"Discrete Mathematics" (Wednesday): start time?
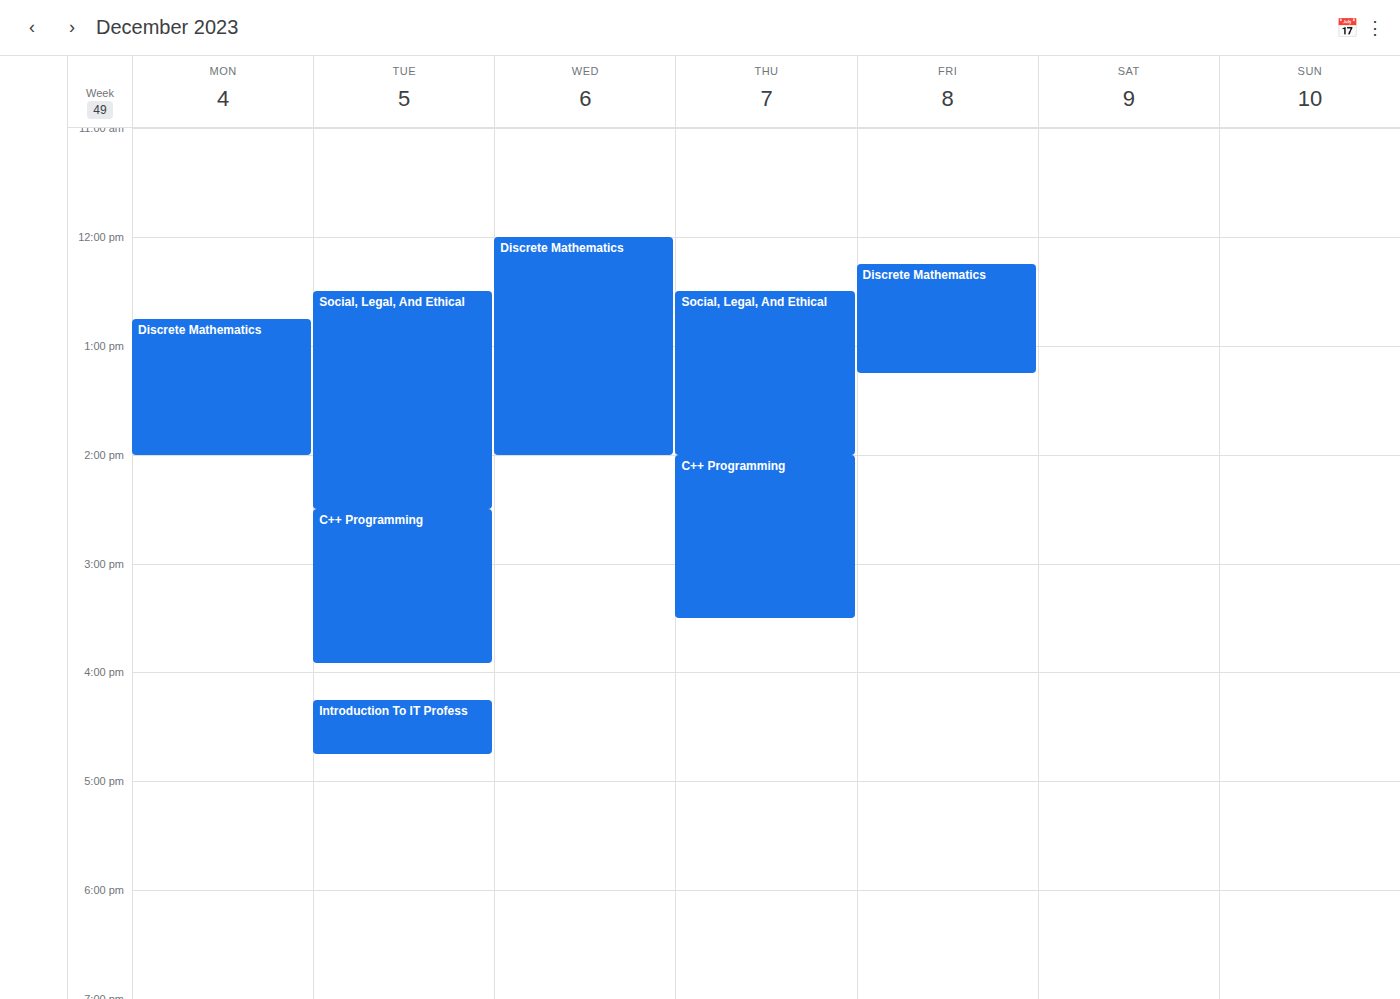
12:00 PM